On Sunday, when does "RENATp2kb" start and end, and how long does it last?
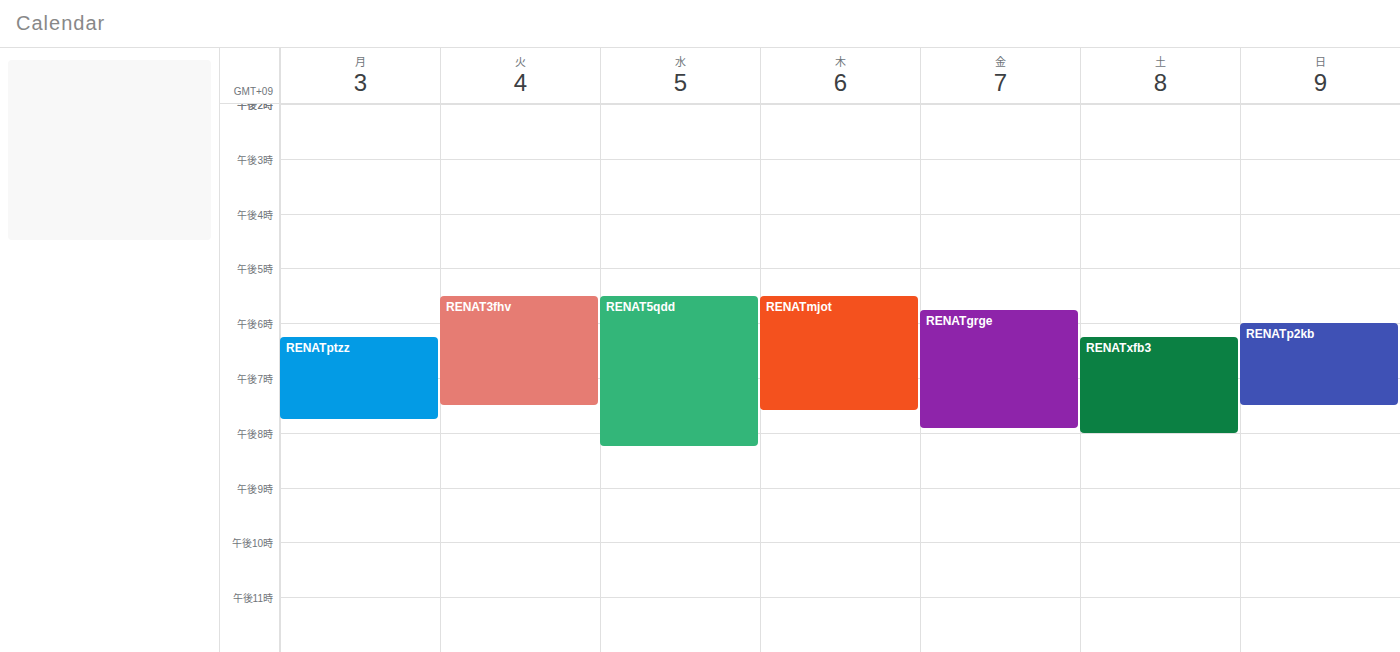
6:00 PM to 7:30 PM, 1 hour 30 minutes